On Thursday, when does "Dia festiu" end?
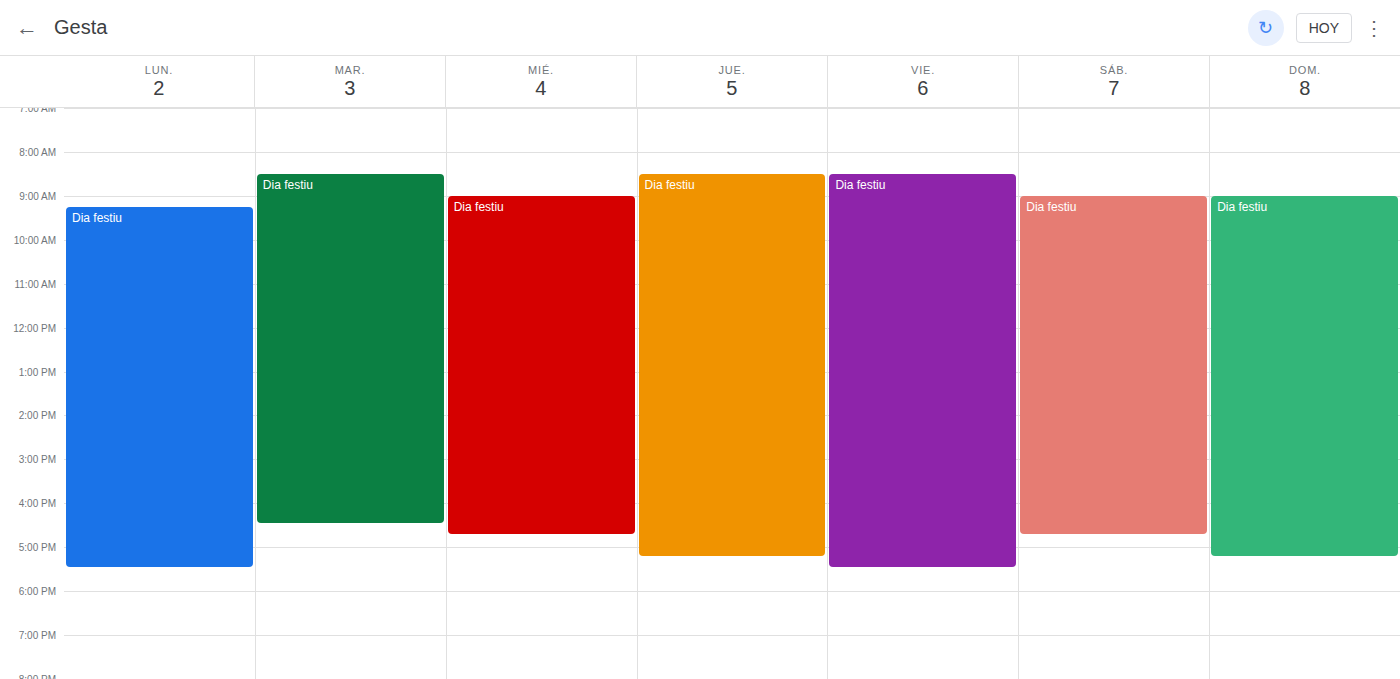
5:15 PM